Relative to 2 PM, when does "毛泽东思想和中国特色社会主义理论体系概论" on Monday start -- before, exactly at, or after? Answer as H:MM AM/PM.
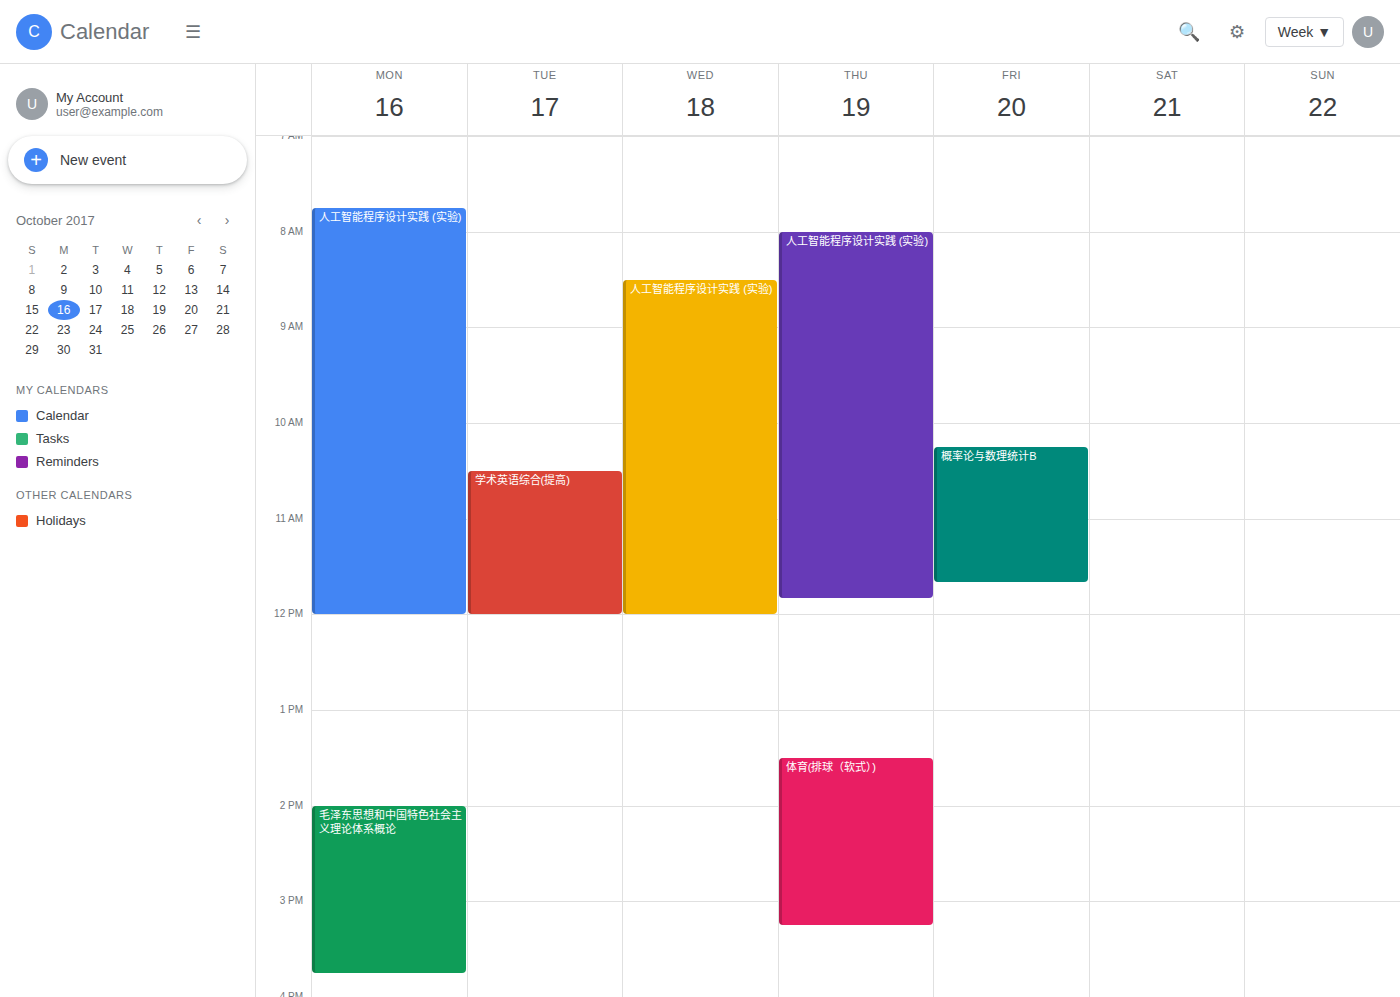
2:00 PM -- exactly at 2 PM, on the 2 PM line.